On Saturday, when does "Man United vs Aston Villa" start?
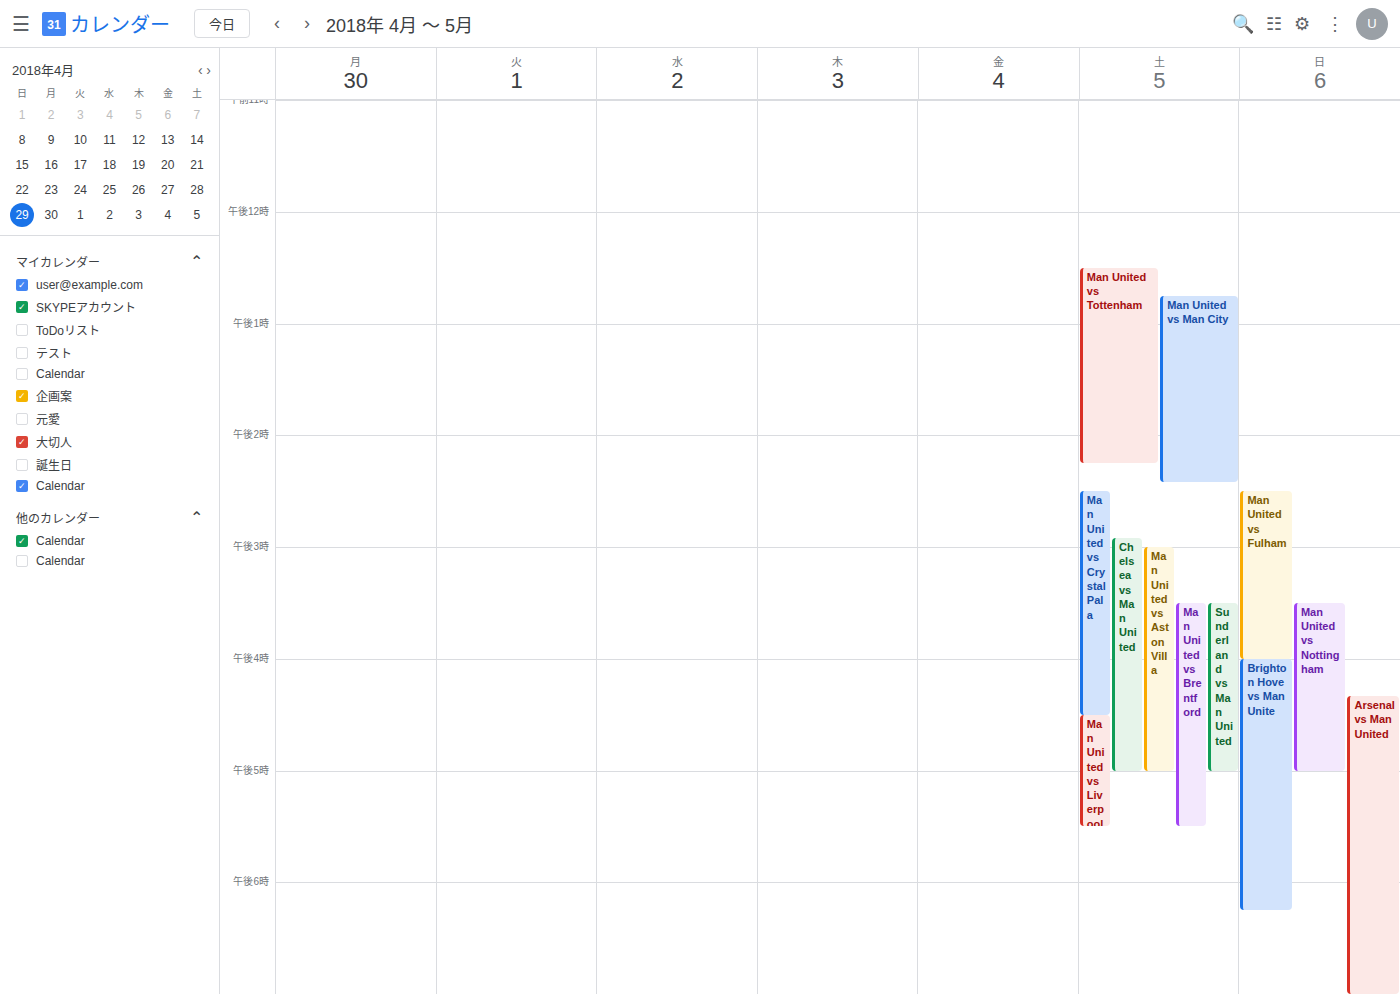
3:00 PM